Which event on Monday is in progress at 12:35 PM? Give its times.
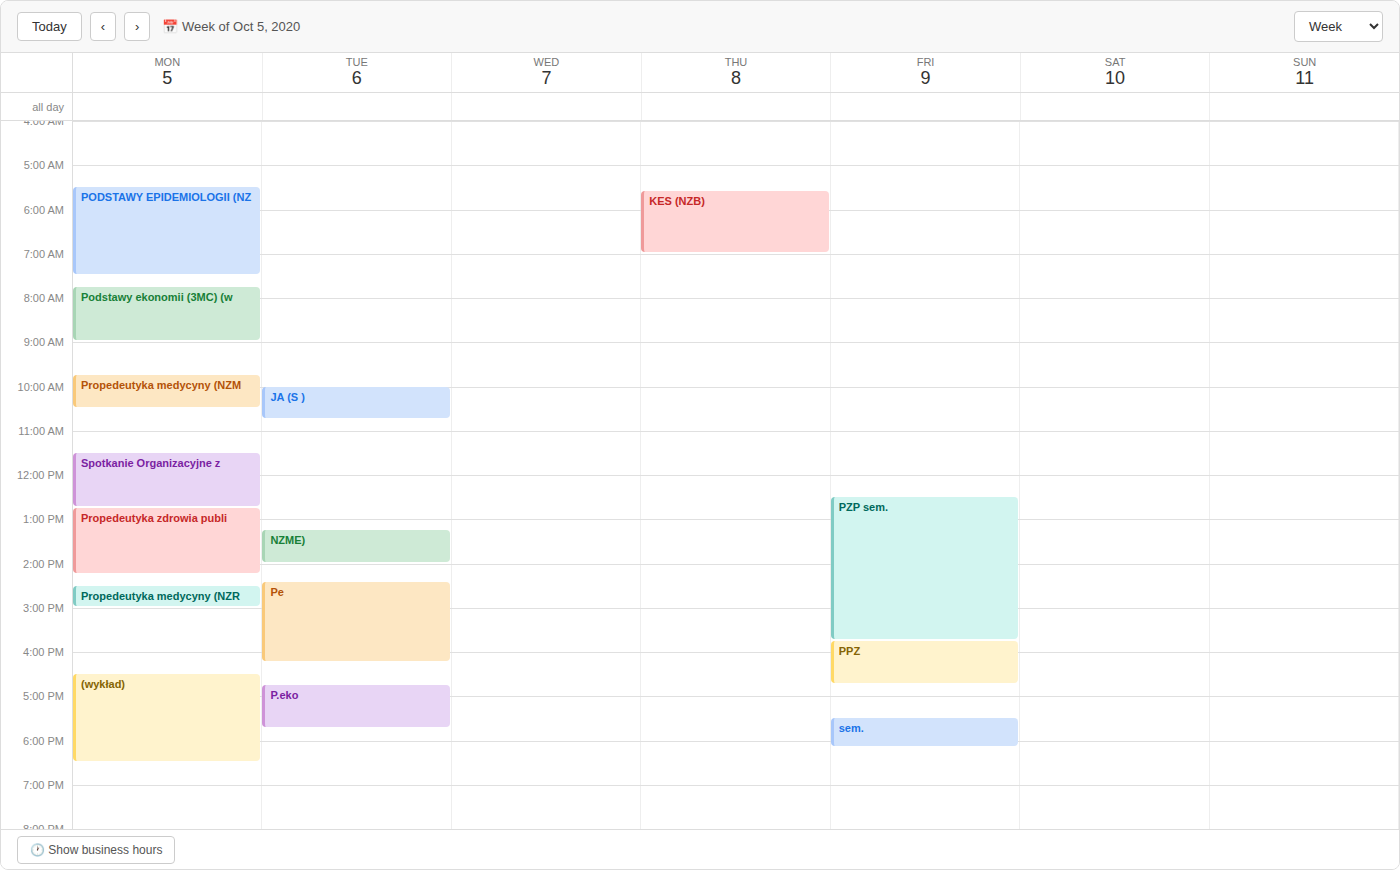
"Spotkanie Organizacyjne z", 11:30 AM to 12:45 PM